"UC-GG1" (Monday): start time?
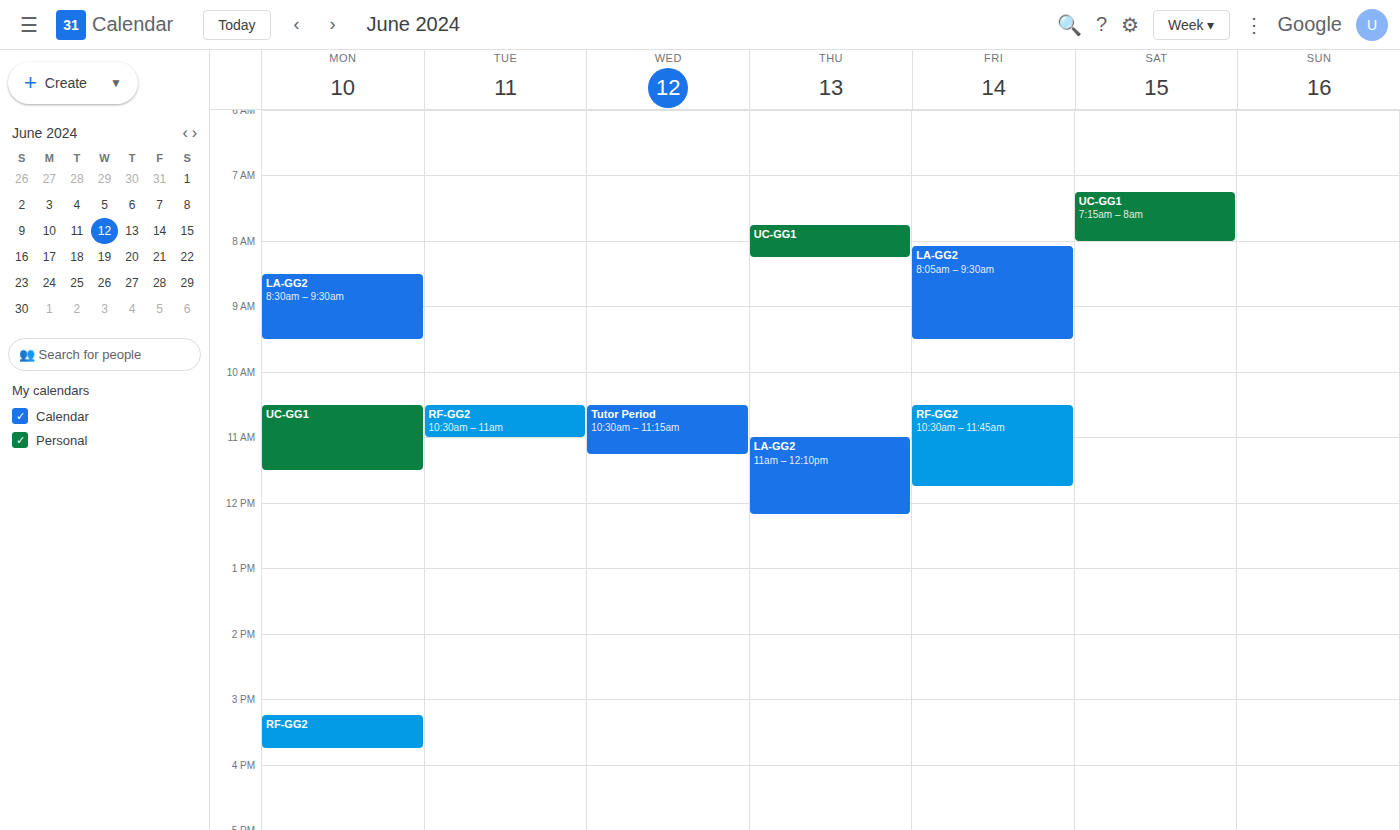
10:30 AM